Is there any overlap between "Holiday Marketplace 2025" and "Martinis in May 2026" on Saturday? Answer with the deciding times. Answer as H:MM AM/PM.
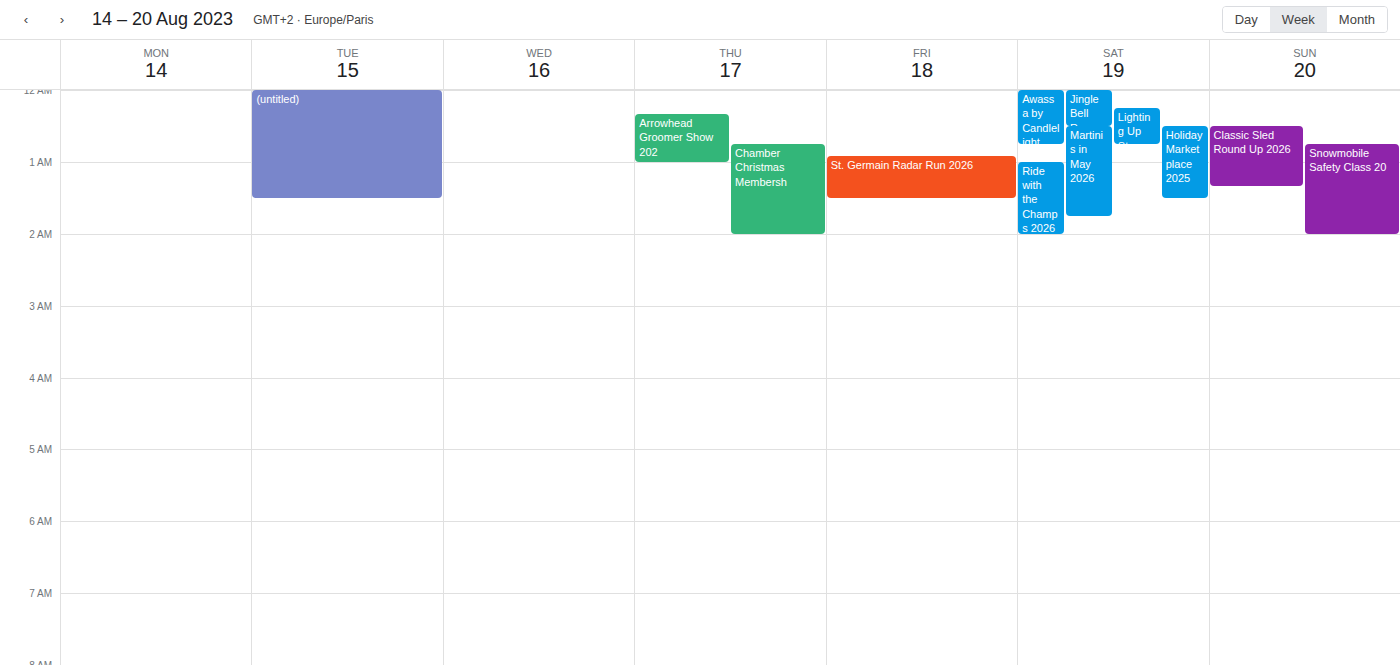
"Holiday Marketplace 2025" runs 12:30 AM to 1:30 AM, inside "Martinis in May 2026" -- they overlap.